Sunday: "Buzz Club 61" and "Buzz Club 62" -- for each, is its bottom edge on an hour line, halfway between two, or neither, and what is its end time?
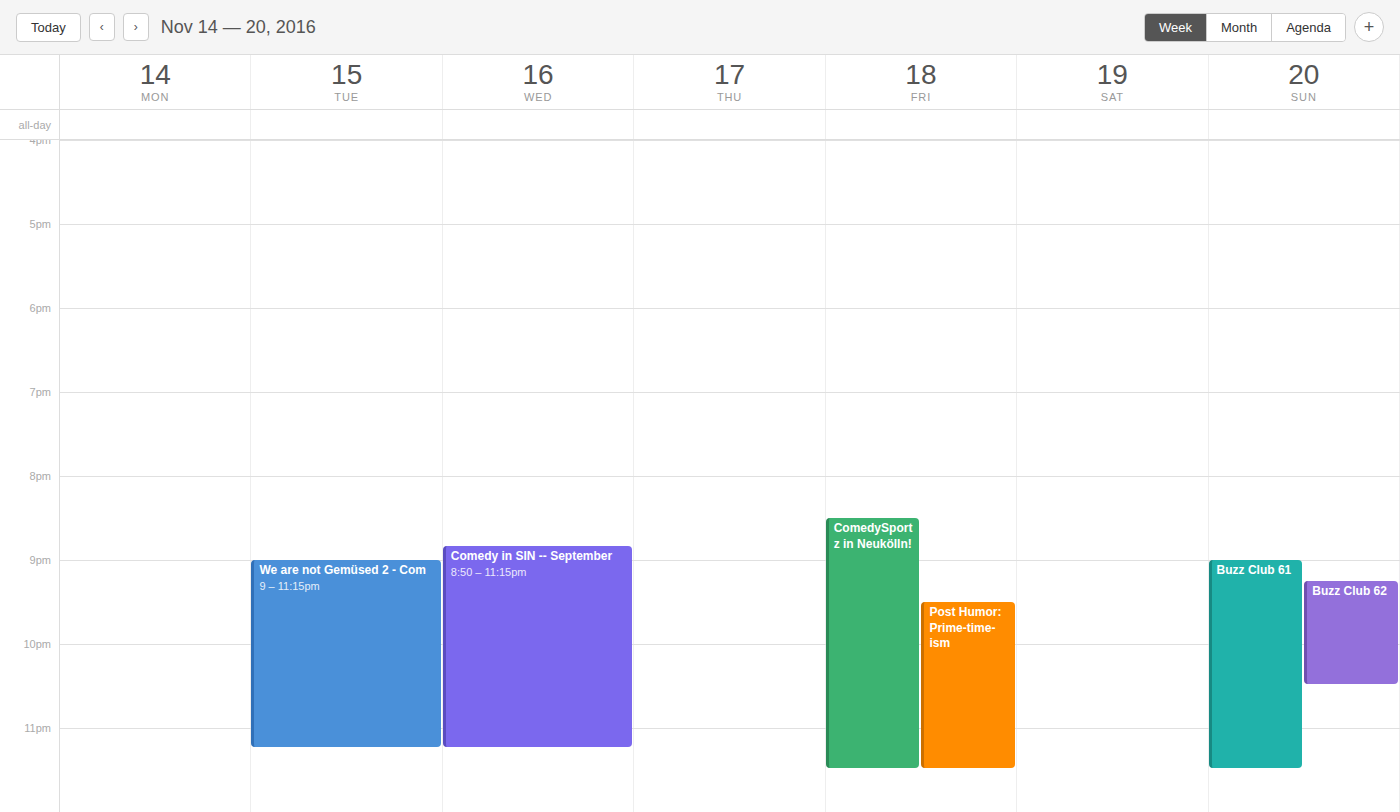
"Buzz Club 61": 11:30 PM, halfway between the 11 PM and 12 AM lines. "Buzz Club 62": 10:30 PM, halfway between the 10 PM and 11 PM lines.